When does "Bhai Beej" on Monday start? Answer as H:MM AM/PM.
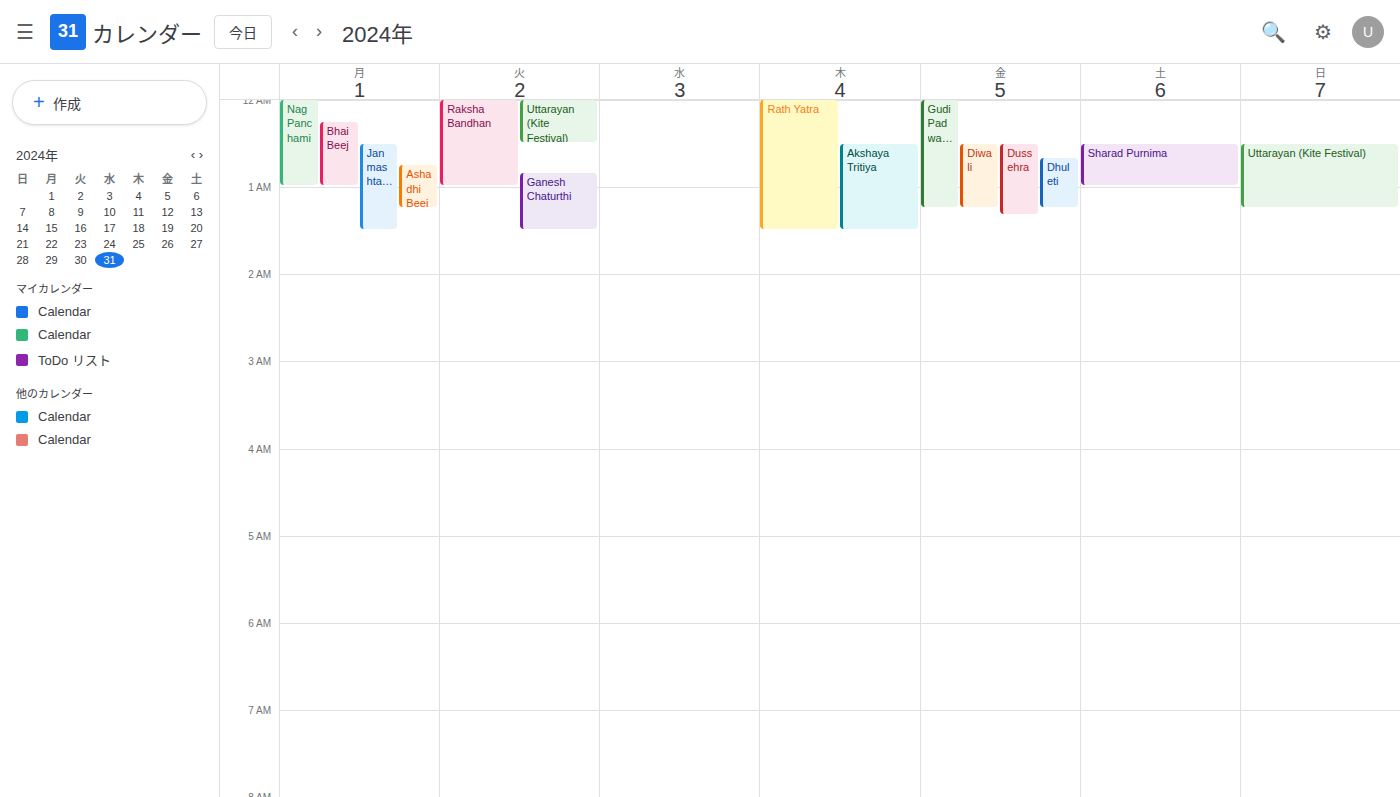
12:15 AM